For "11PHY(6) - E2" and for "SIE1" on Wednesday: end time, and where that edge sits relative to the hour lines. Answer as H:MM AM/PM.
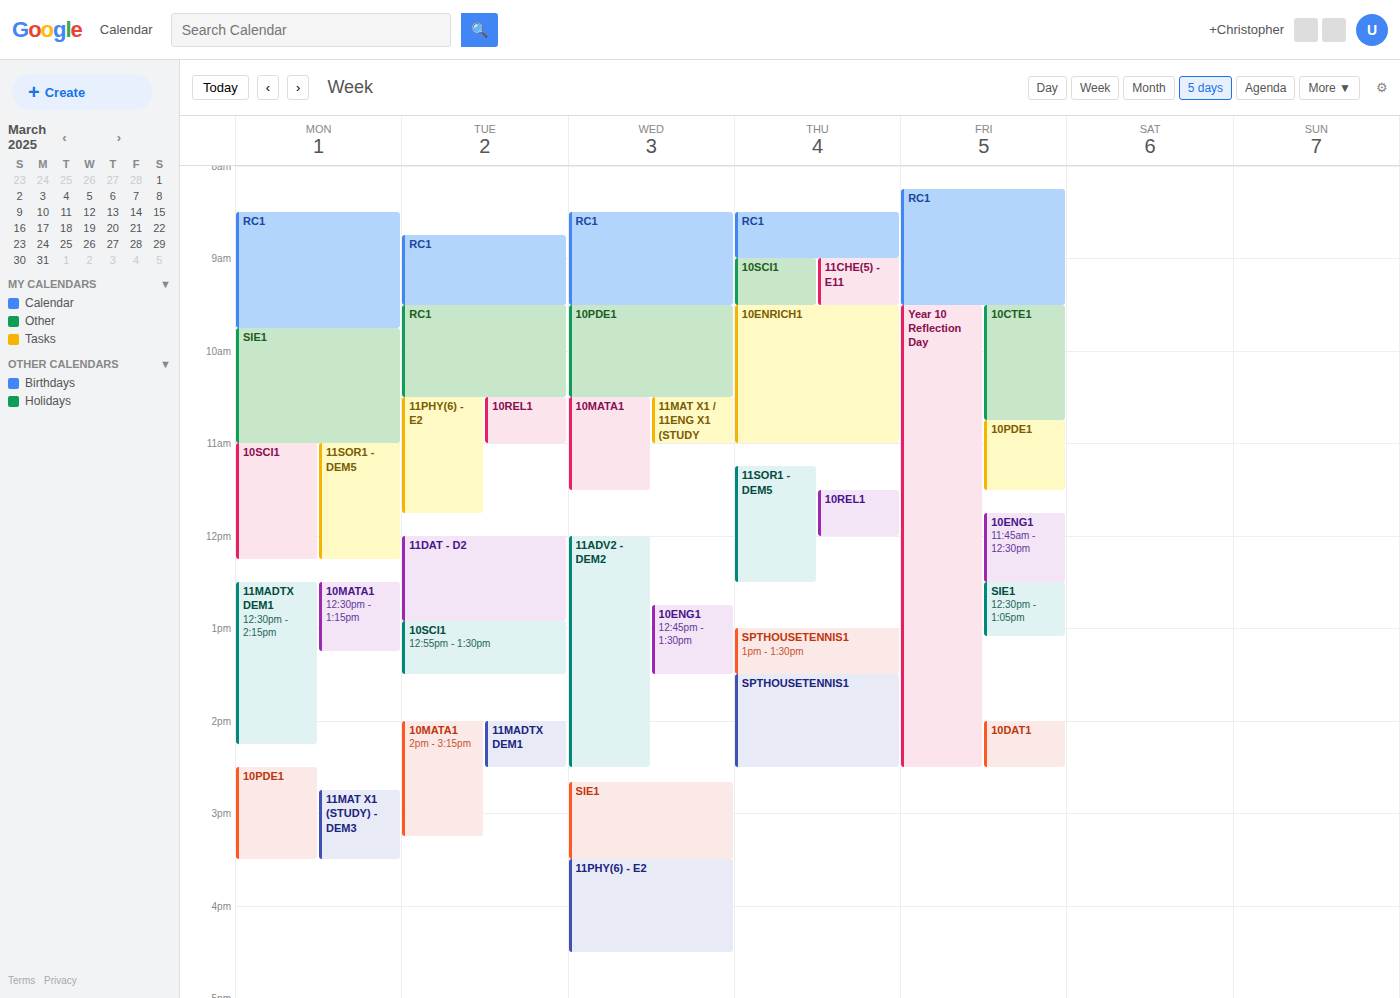
"11PHY(6) - E2": 4:30 PM, halfway between the 4 PM and 5 PM lines. "SIE1": 3:30 PM, halfway between the 3 PM and 4 PM lines.